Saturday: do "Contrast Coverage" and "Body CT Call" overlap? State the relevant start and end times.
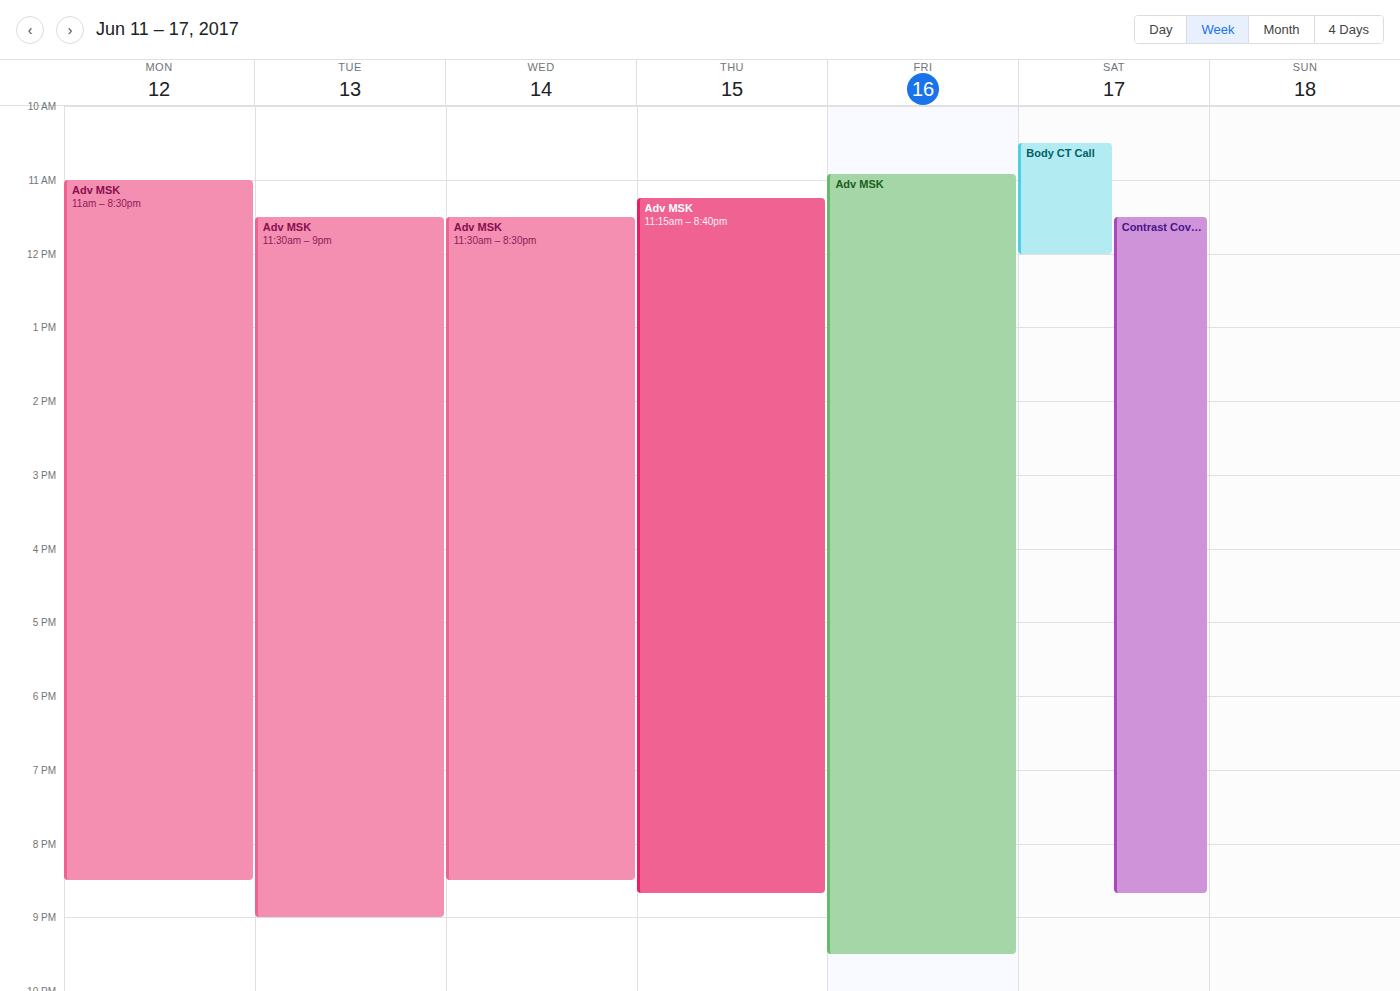
"Contrast Coverage" starts at 11:30, before "Body CT Call" ends at 12:00 -- they overlap.